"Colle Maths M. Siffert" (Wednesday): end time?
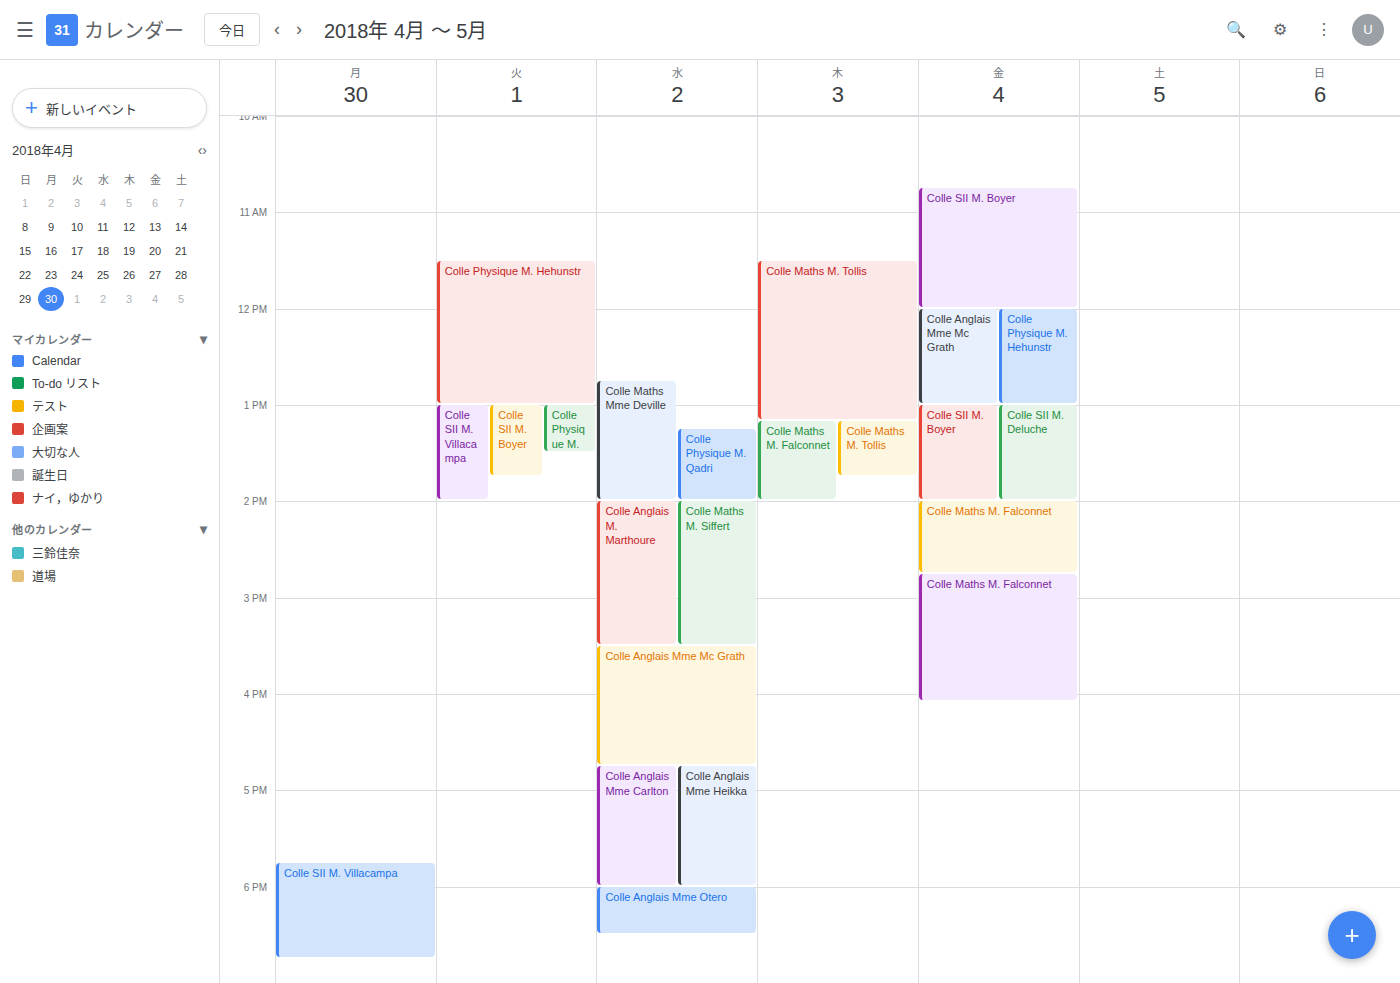
3:30 PM